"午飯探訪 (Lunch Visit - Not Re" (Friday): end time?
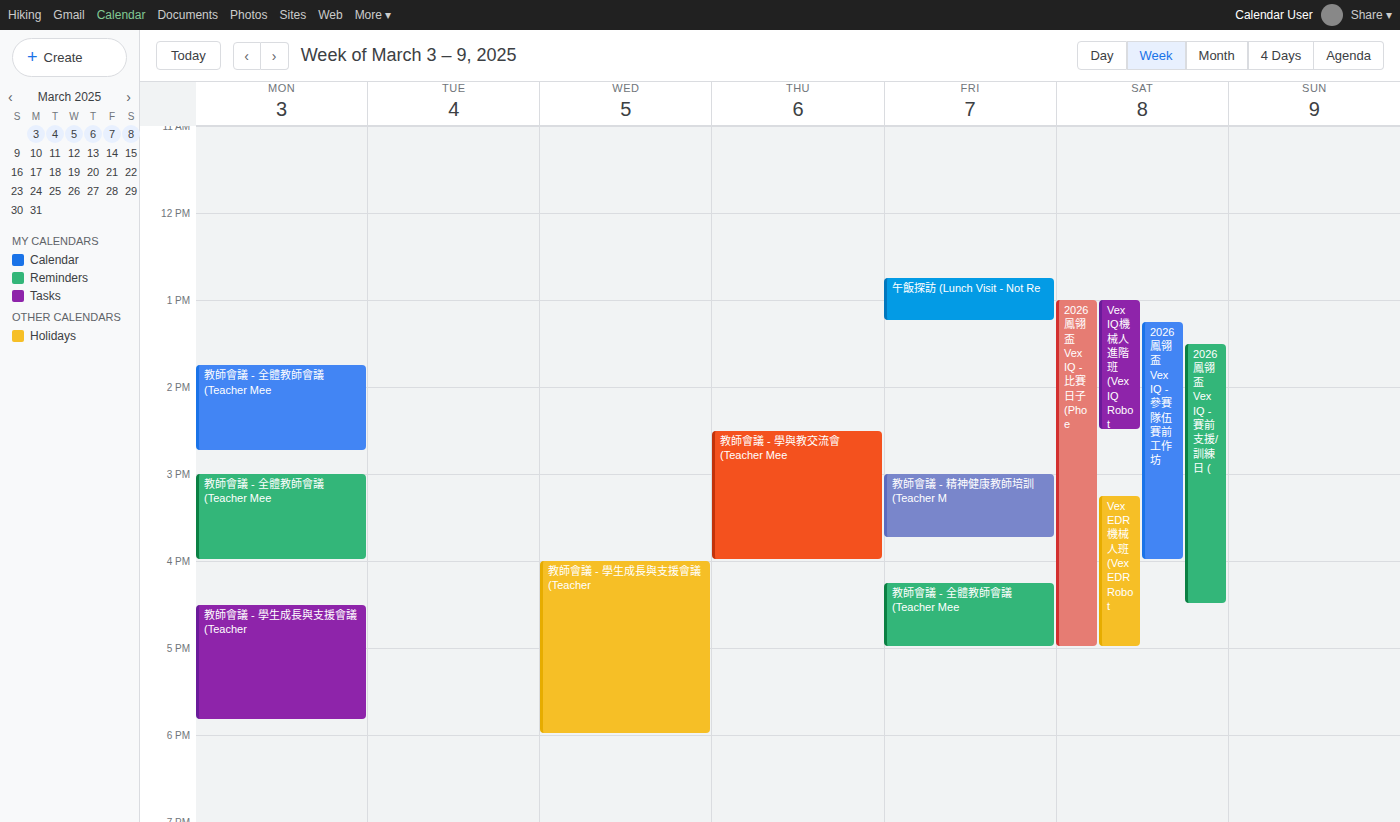
1:15 PM